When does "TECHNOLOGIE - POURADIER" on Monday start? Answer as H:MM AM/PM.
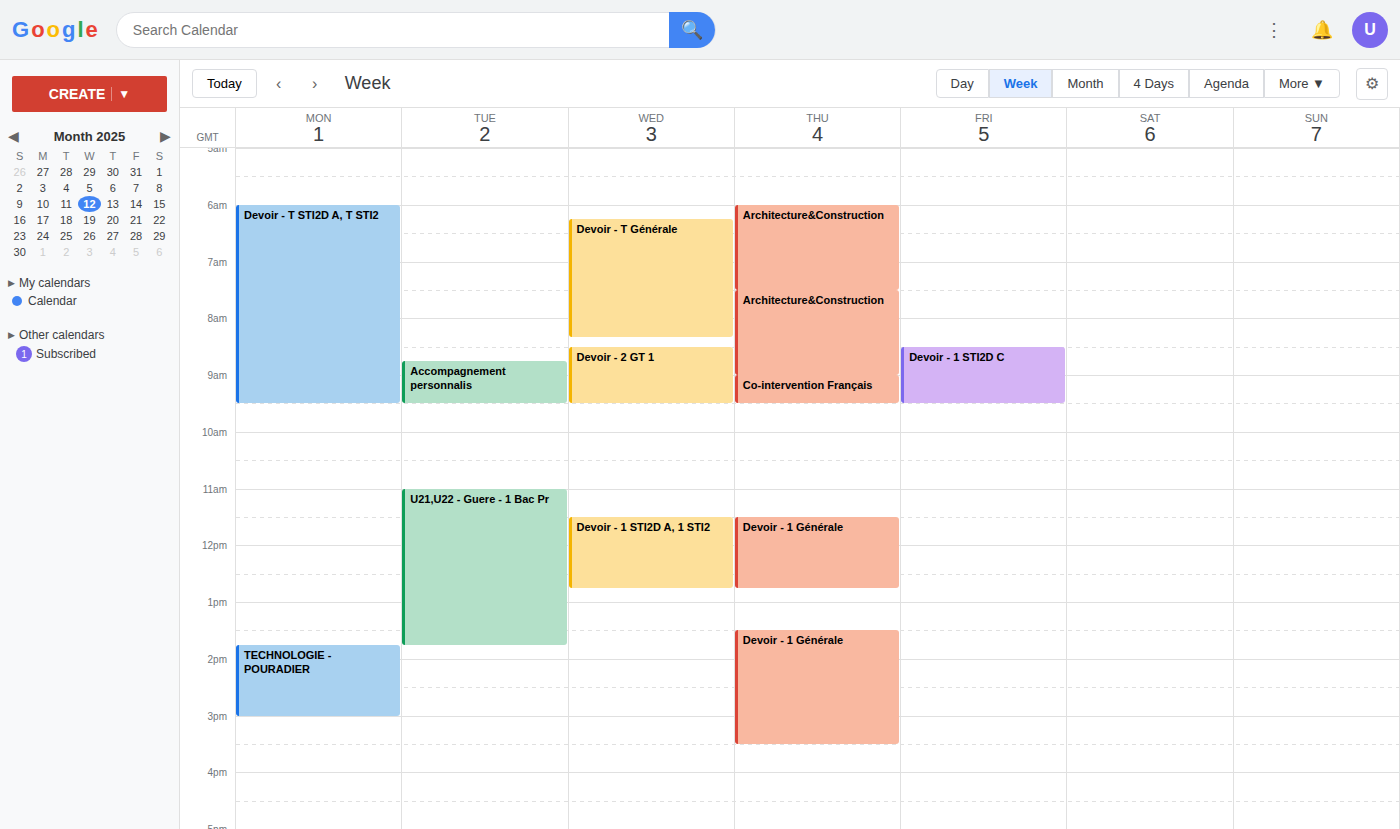
1:45 PM